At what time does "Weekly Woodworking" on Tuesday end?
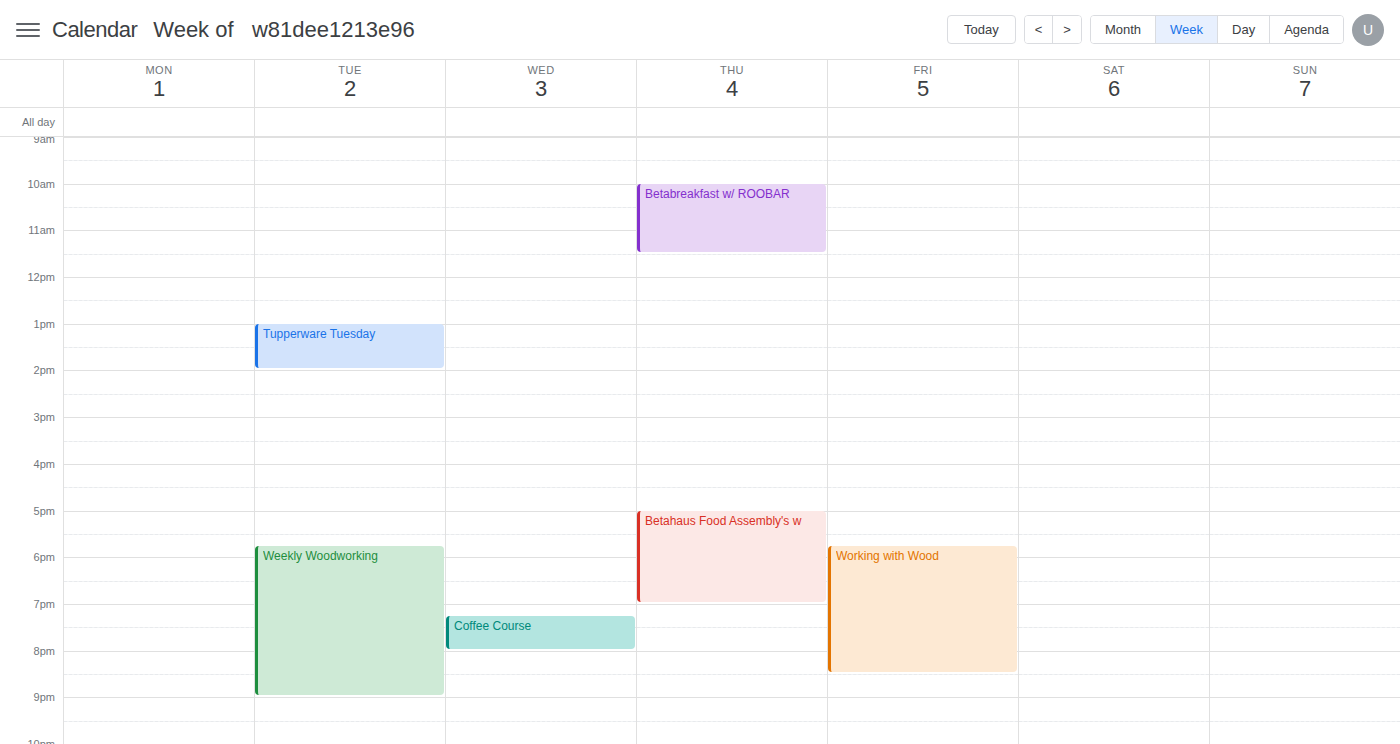
9:00 PM